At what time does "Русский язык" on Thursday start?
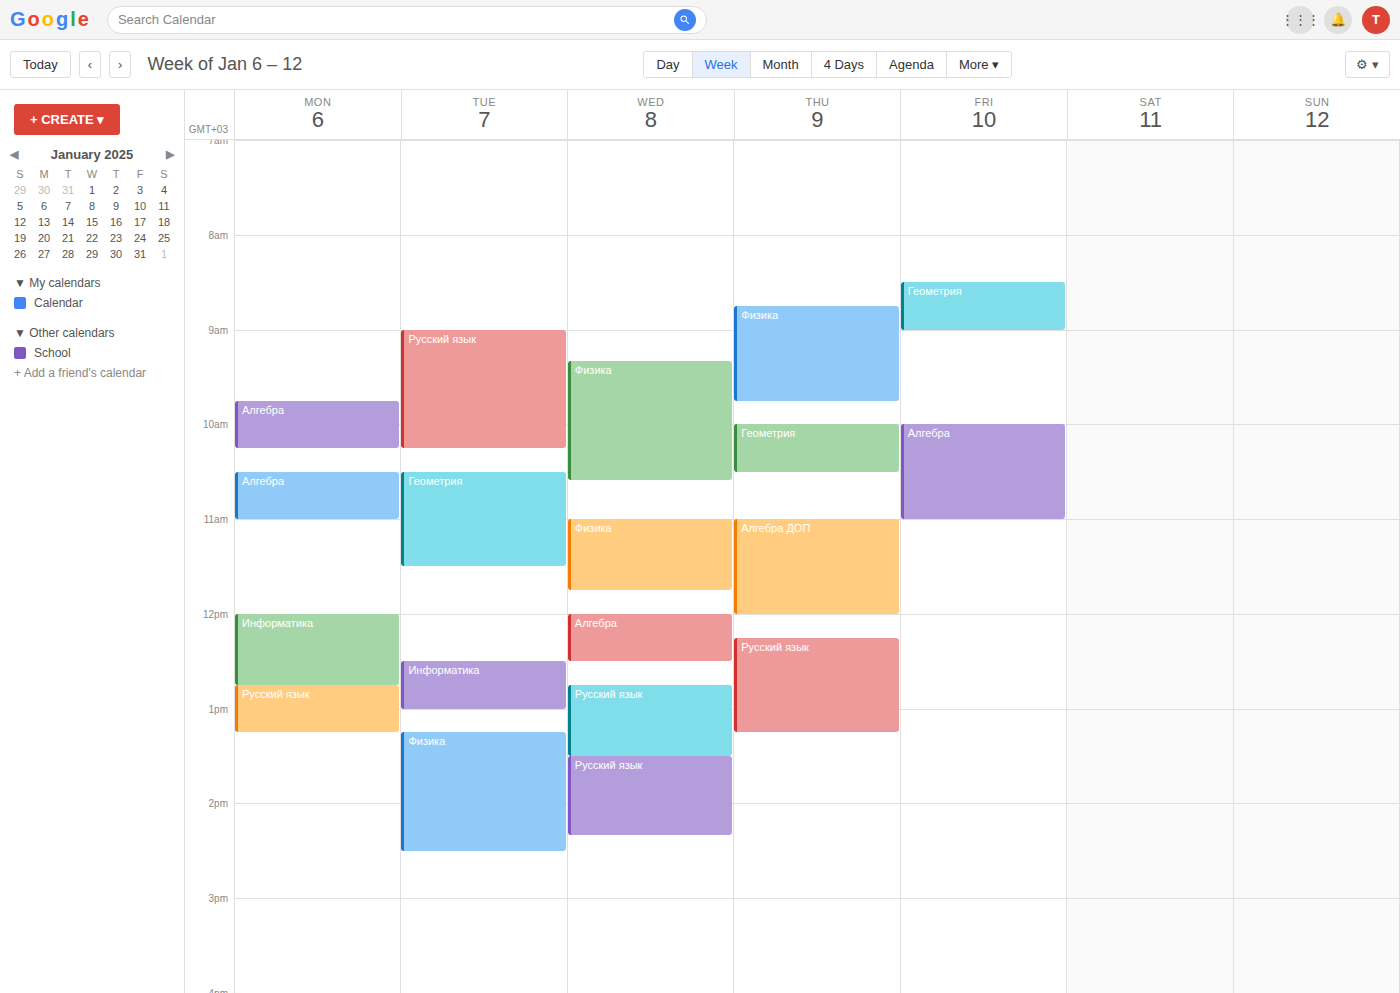
12:15 PM